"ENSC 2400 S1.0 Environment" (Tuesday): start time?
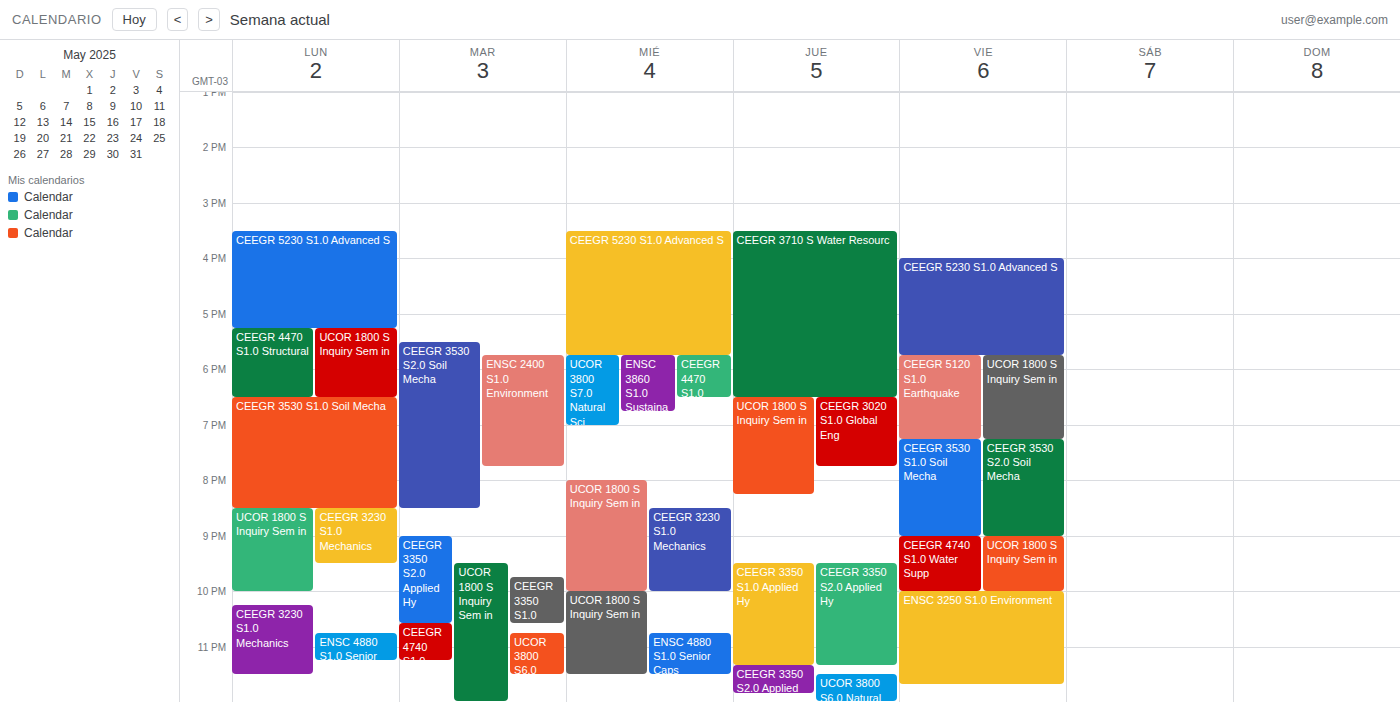
5:45 PM